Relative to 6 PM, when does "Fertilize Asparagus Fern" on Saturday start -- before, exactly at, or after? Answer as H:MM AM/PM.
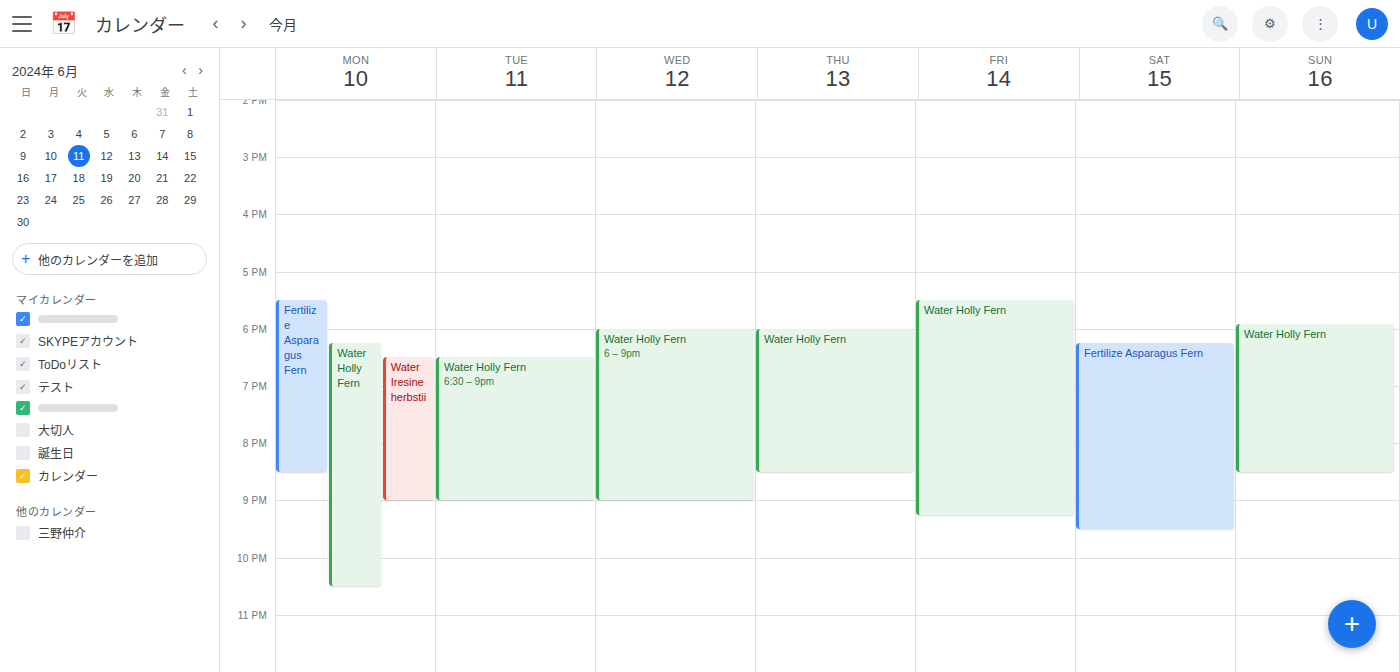
6:15 PM -- after 6 PM, 15 minutes below the 6 PM line.